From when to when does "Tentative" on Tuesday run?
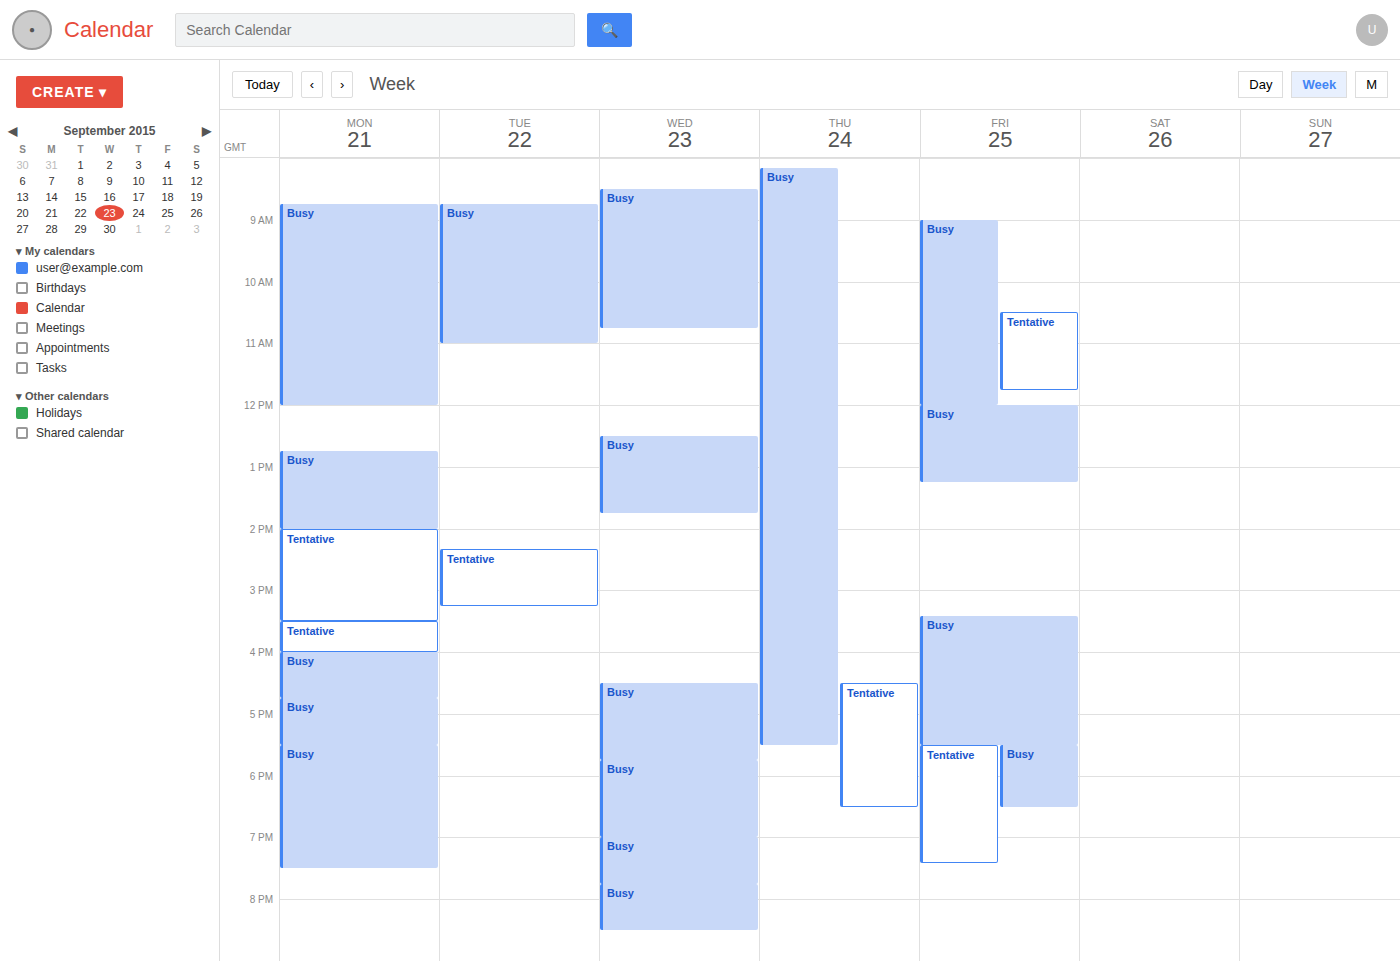
14:20 to 15:15